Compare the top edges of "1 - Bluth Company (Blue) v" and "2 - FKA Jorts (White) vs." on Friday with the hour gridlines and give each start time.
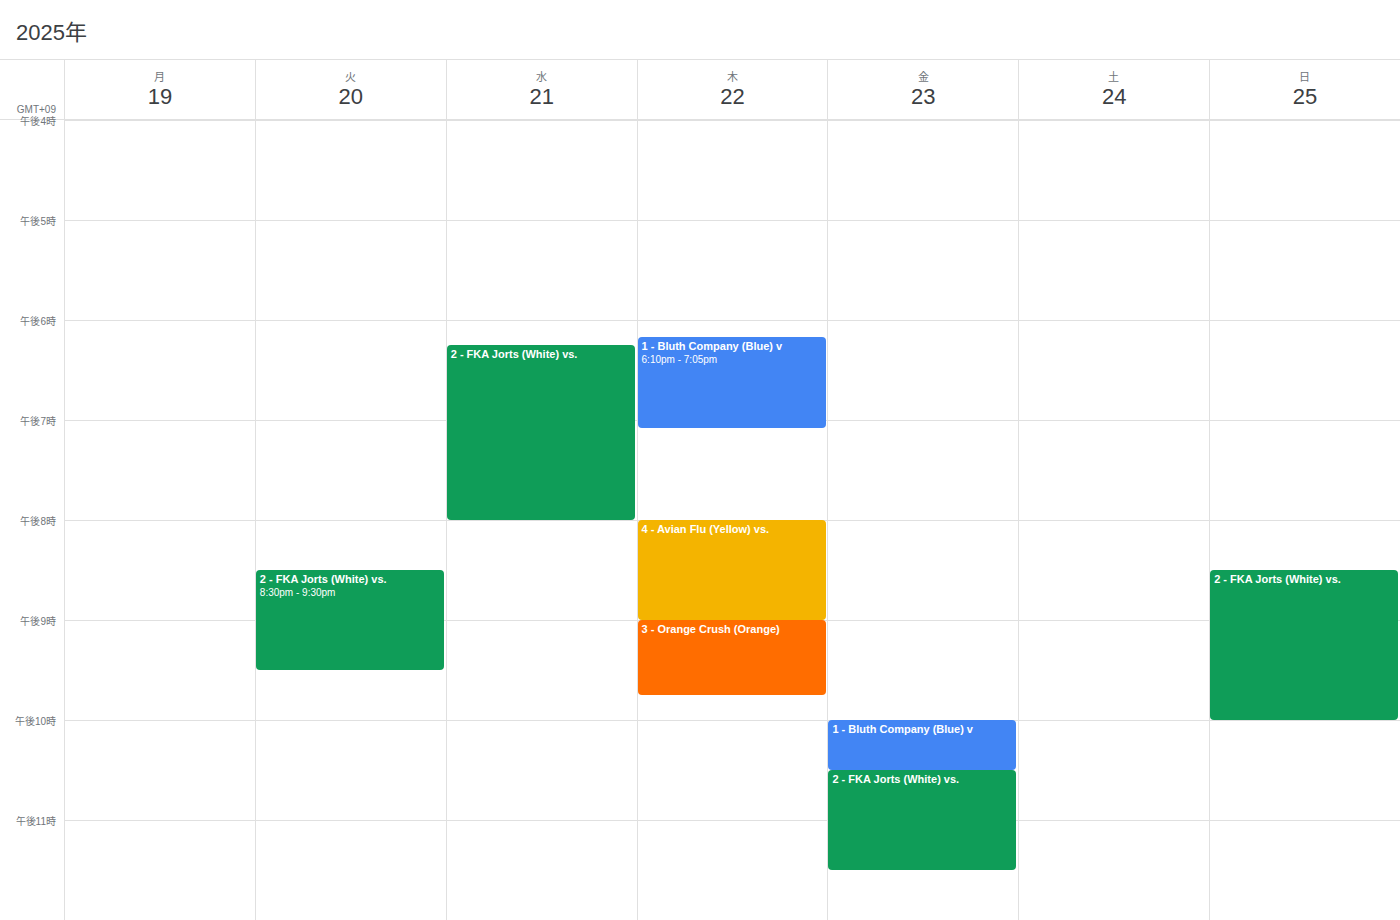
"1 - Bluth Company (Blue) v": 10:00 PM, exactly on the 10 PM line. "2 - FKA Jorts (White) vs.": 10:30 PM, halfway between the 10 PM and 11 PM lines.